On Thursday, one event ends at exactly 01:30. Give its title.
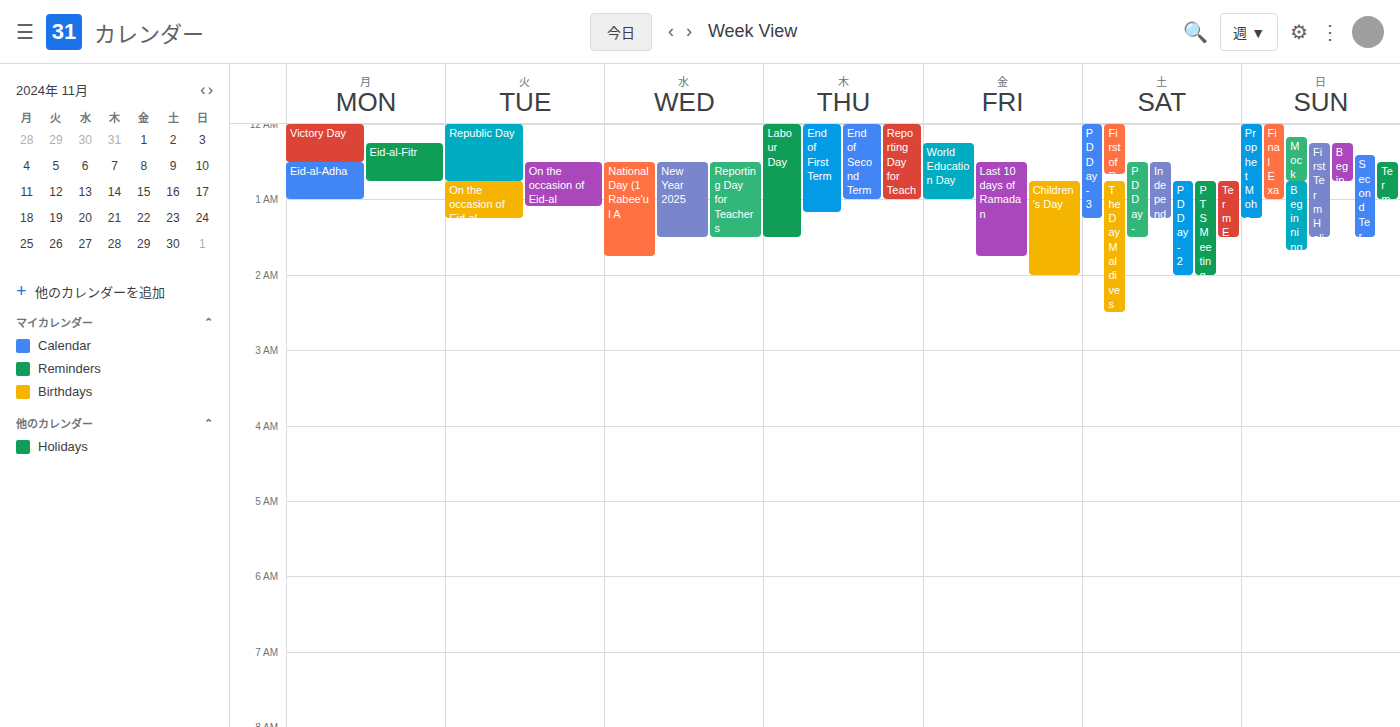
"Labour Day"